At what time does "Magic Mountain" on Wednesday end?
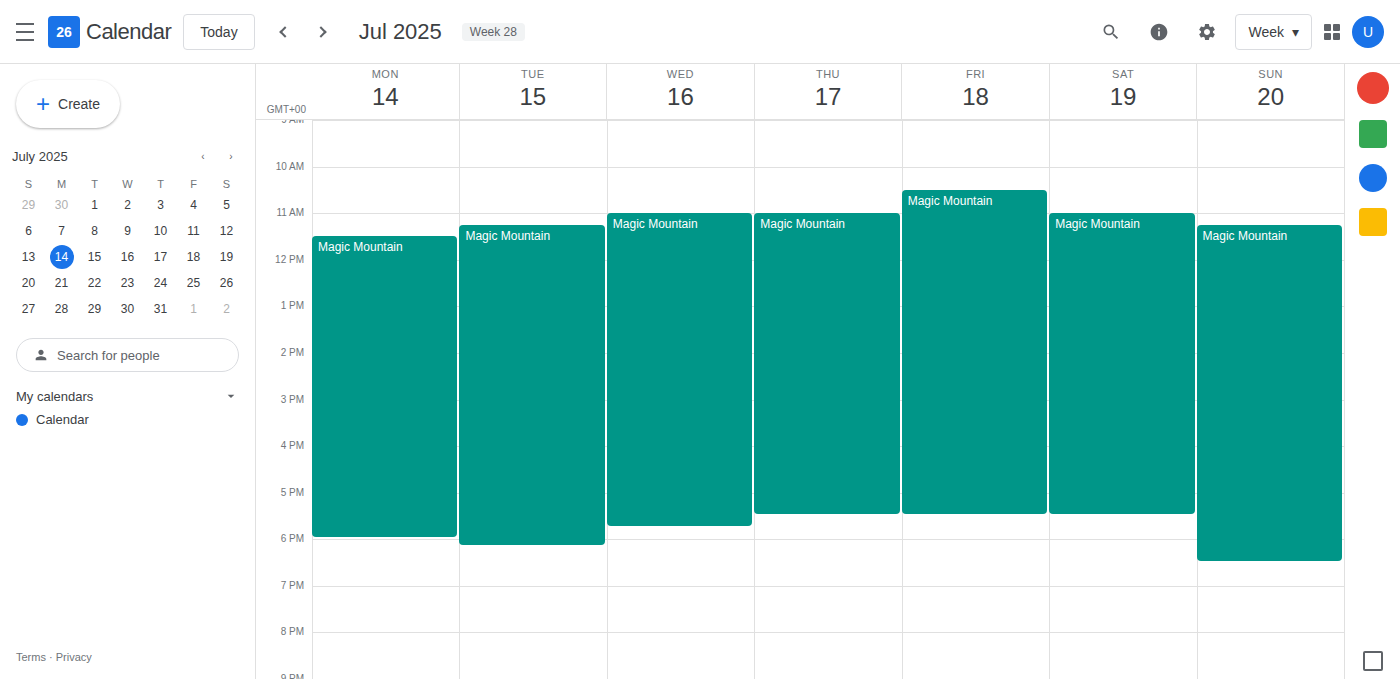
5:45 PM